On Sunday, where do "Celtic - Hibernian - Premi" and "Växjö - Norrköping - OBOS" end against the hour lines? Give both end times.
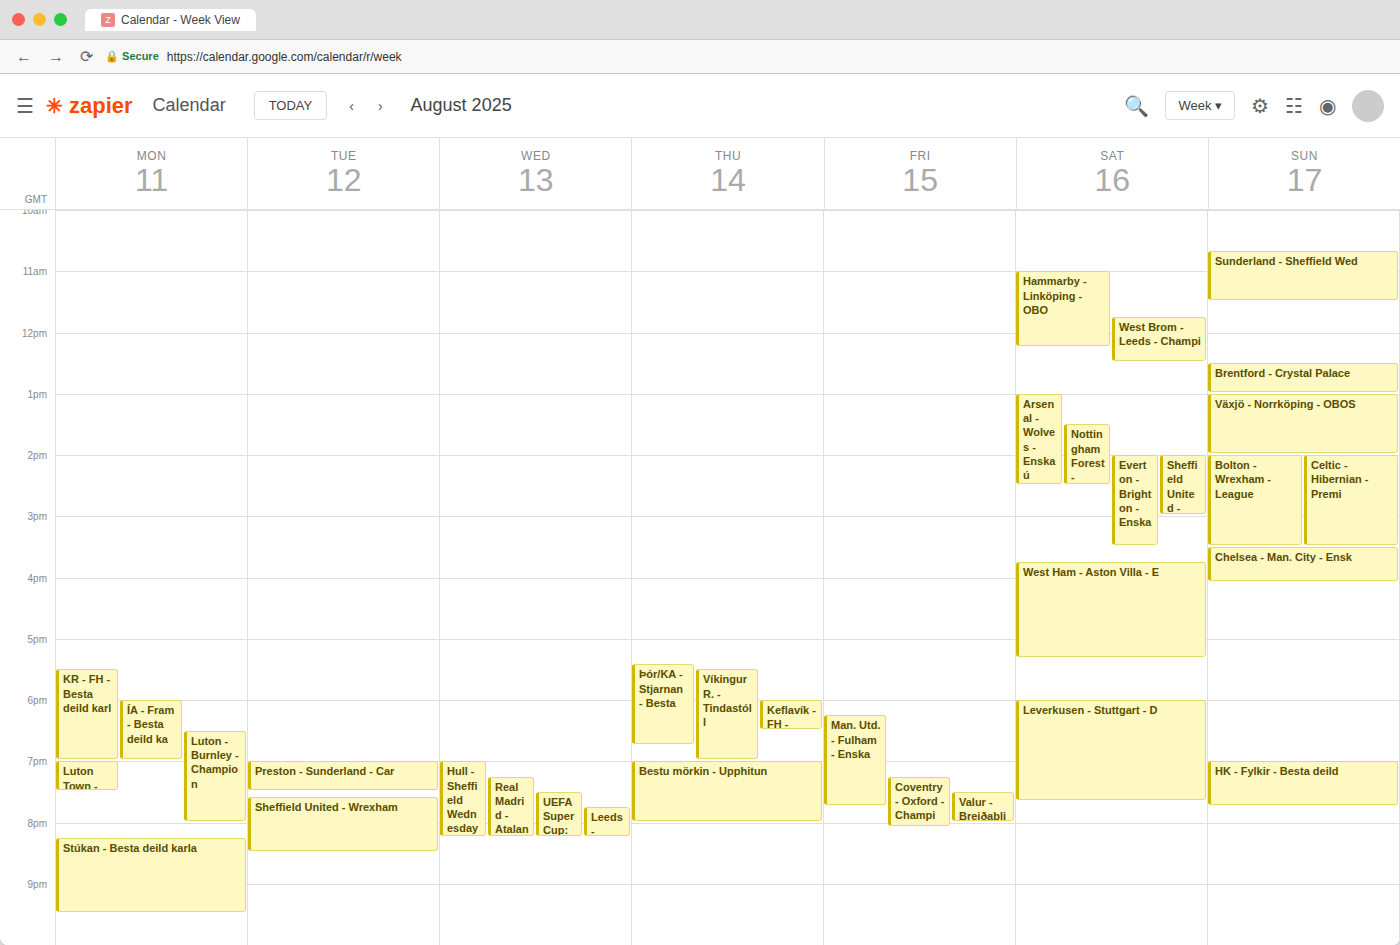
"Celtic - Hibernian - Premi": 3:30 PM, halfway between the 3 PM and 4 PM lines. "Växjö - Norrköping - OBOS": 2:00 PM, exactly on the 2 PM line.